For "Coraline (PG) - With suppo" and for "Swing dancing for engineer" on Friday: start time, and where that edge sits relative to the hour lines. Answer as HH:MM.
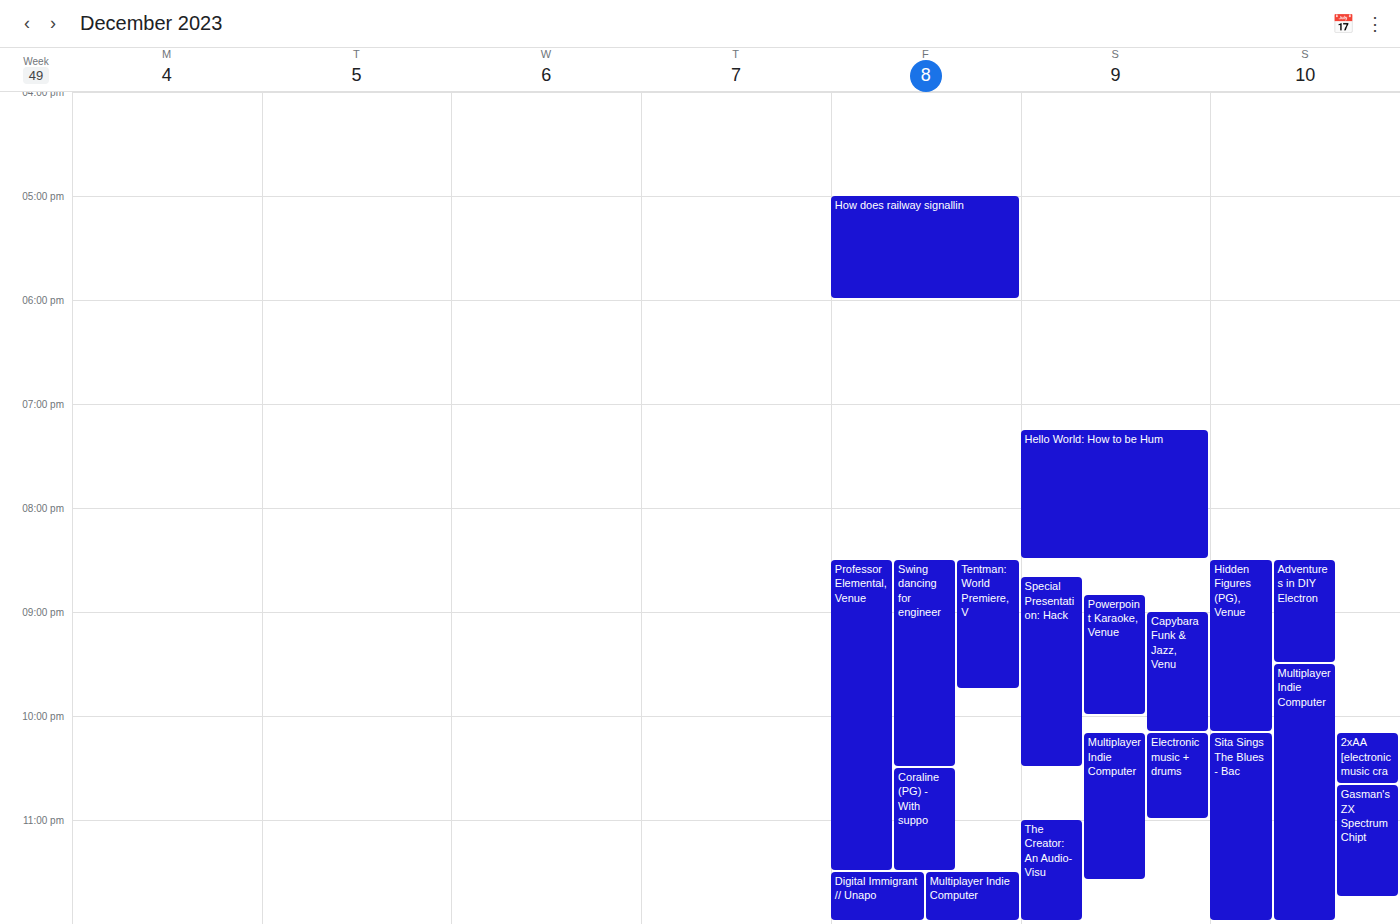
"Coraline (PG) - With suppo": 22:30, halfway between the 22:00 and 23:00 lines. "Swing dancing for engineer": 20:30, halfway between the 20:00 and 21:00 lines.